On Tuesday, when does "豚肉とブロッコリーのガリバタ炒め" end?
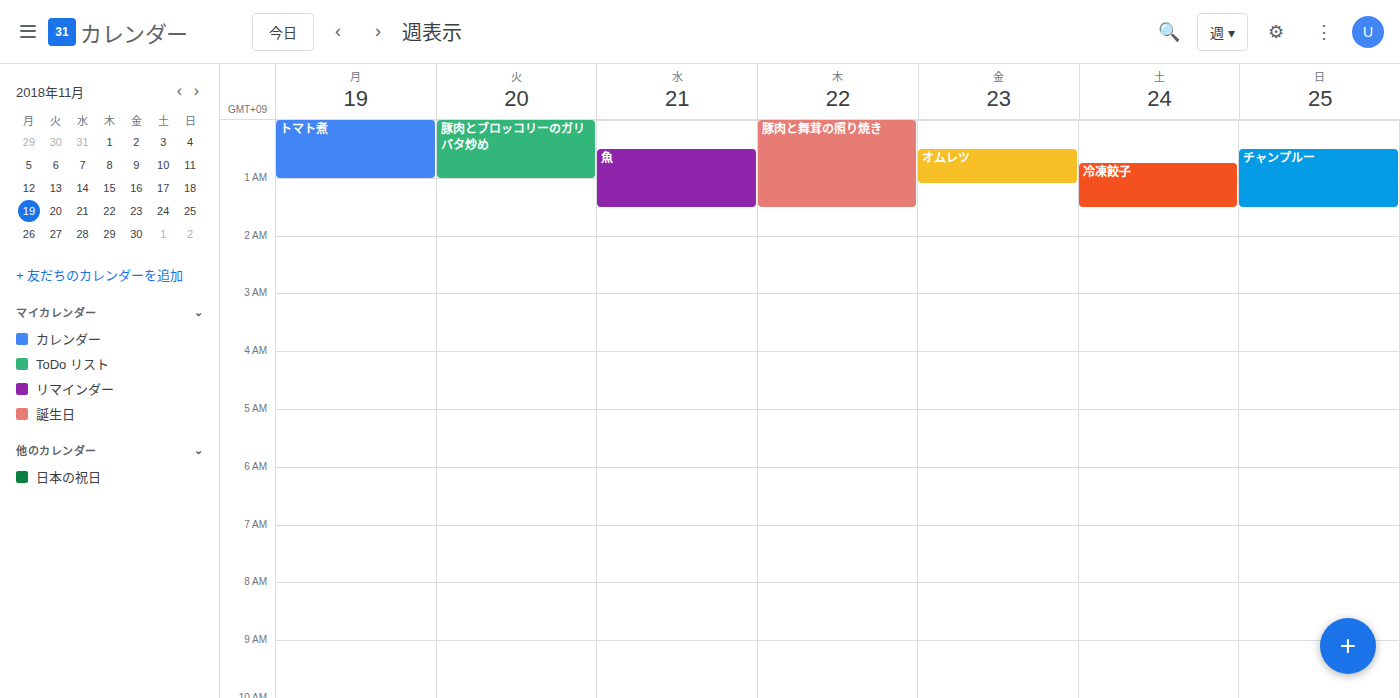
1:00 AM